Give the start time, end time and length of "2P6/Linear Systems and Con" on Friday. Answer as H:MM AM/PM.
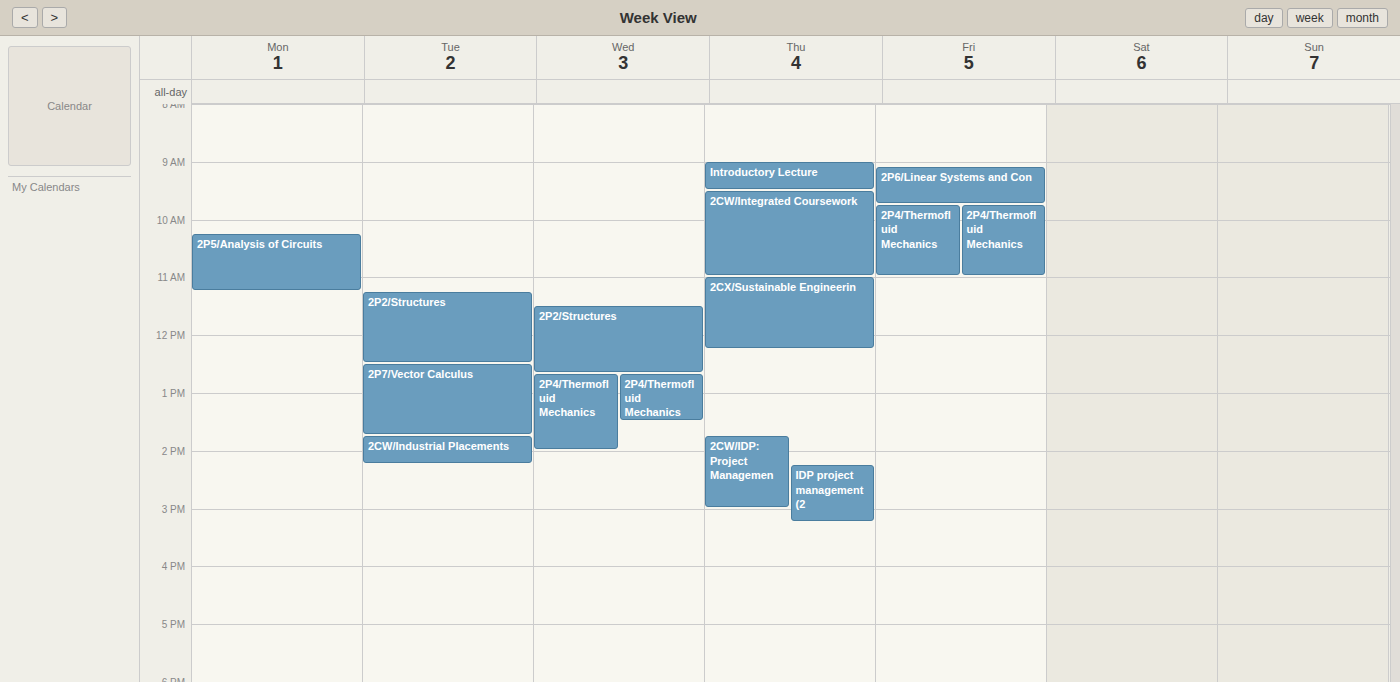
9:05 AM to 9:45 AM, 40 minutes